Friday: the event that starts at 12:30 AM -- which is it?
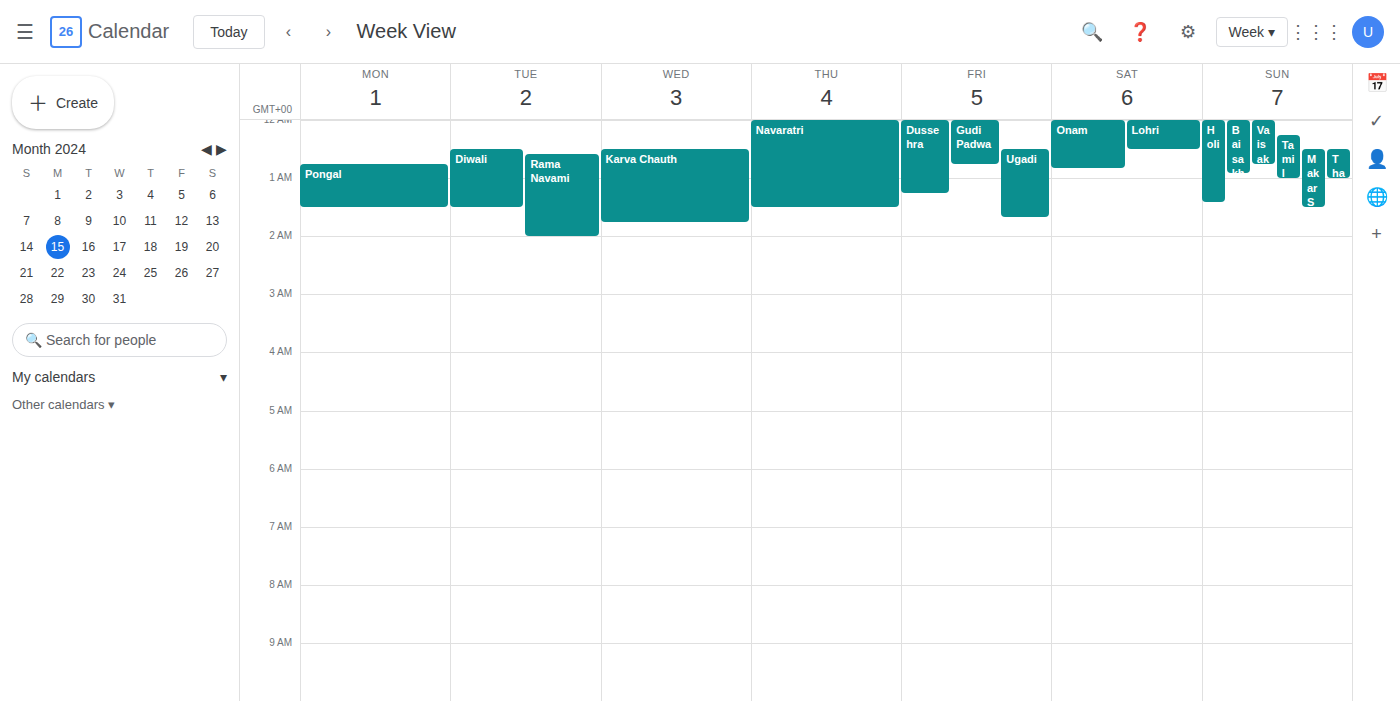
"Ugadi"